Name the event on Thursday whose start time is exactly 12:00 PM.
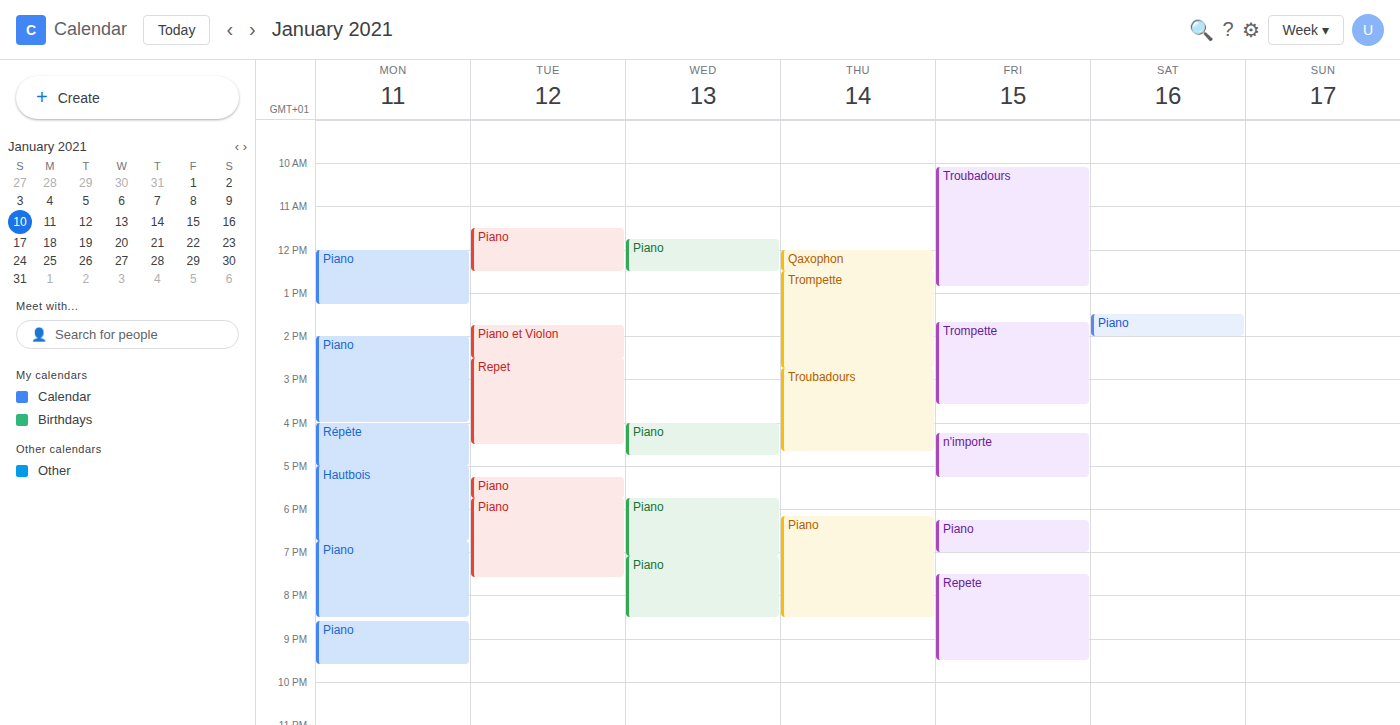
"Qaxophon"